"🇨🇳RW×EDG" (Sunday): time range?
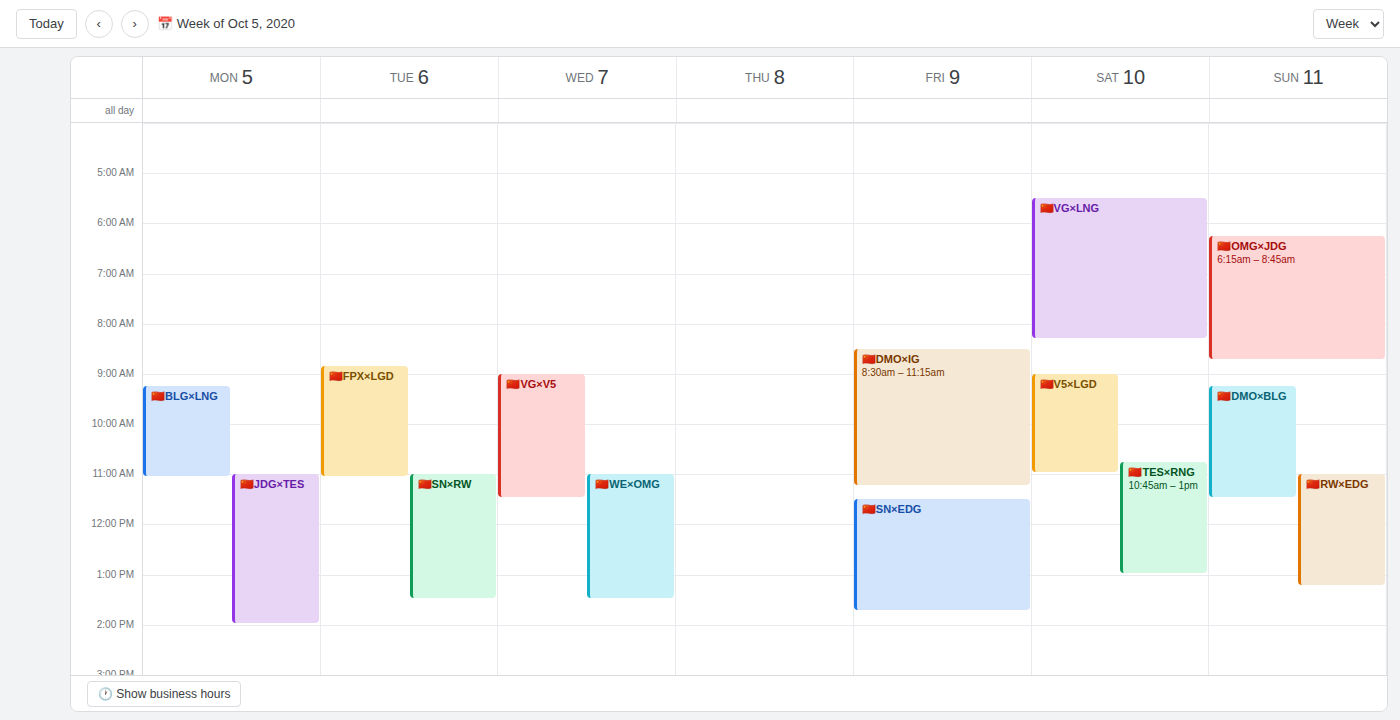
11:00 to 13:15